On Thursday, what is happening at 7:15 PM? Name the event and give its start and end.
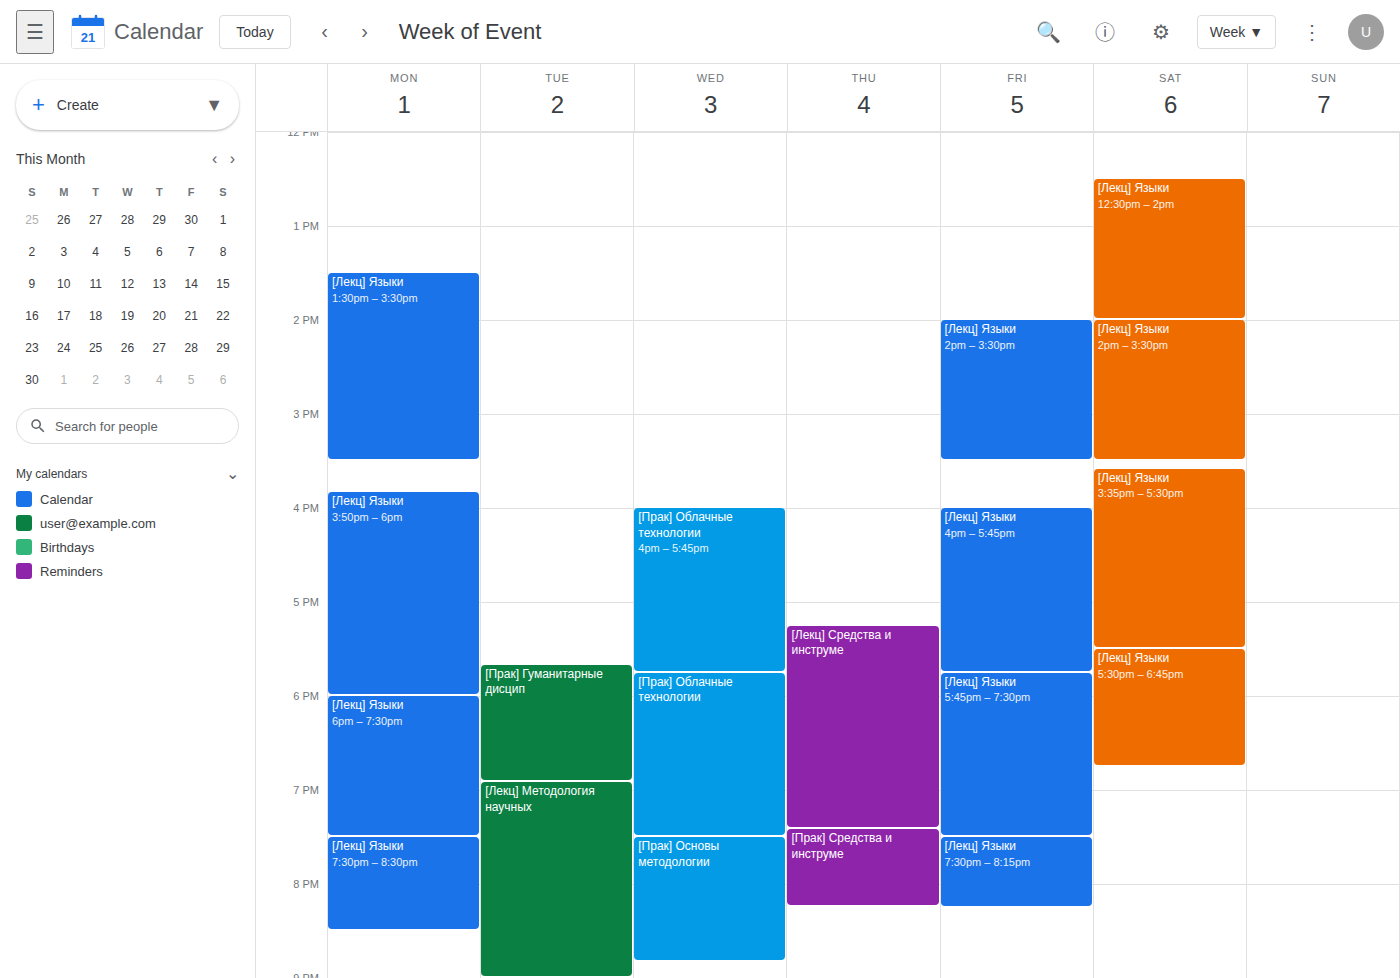
"[Лекц] Средства и инструме", 5:15 PM to 7:25 PM